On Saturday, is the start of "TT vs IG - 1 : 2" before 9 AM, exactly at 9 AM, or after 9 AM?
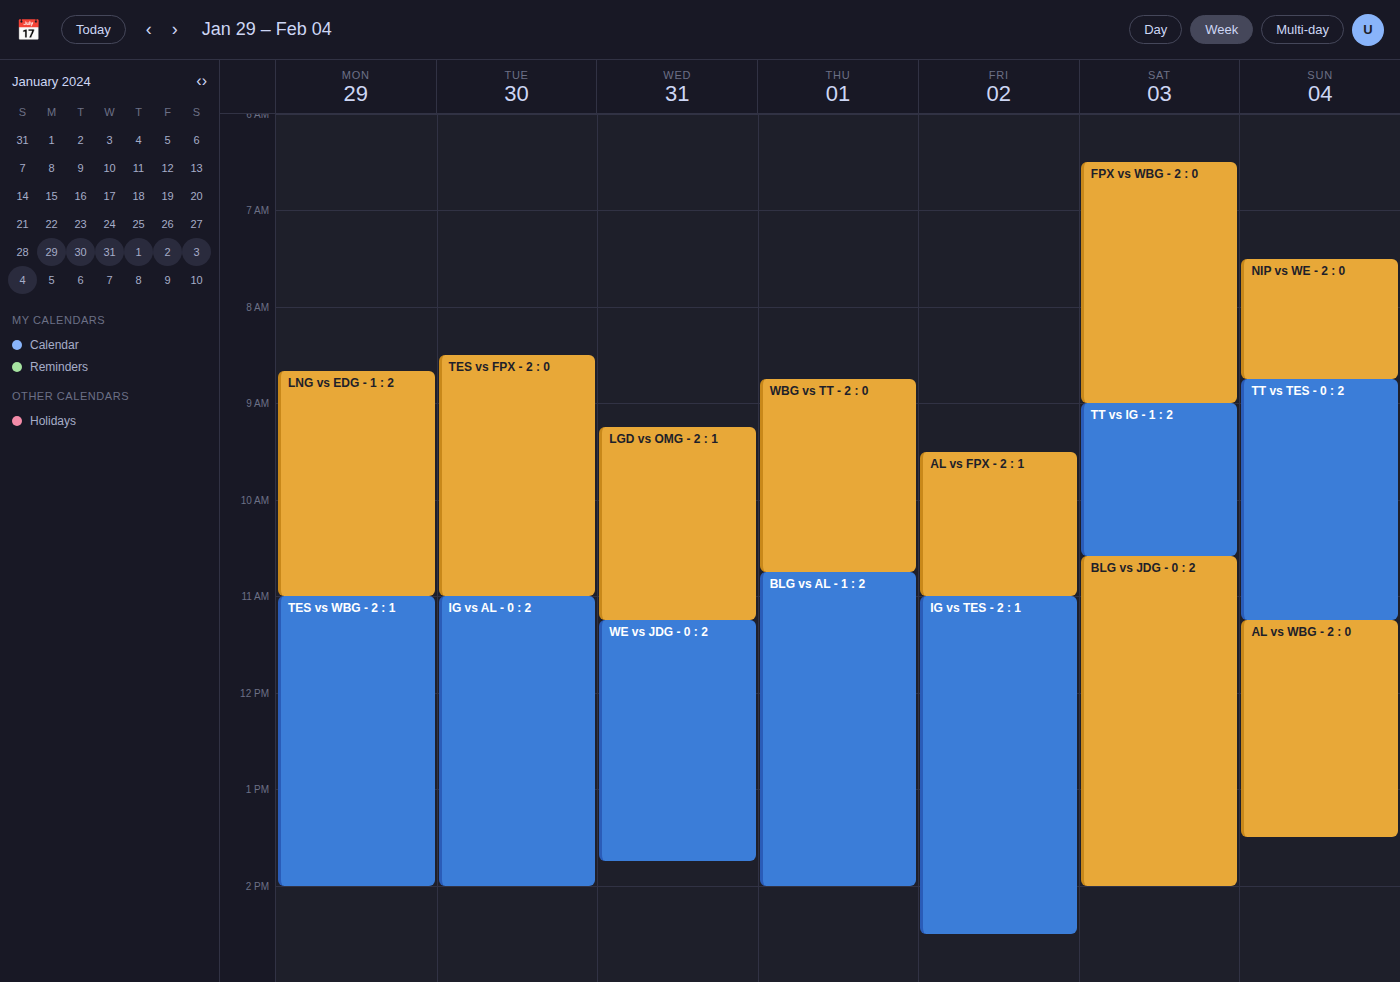
9:00 AM -- exactly at 9 AM, on the 9 AM line.